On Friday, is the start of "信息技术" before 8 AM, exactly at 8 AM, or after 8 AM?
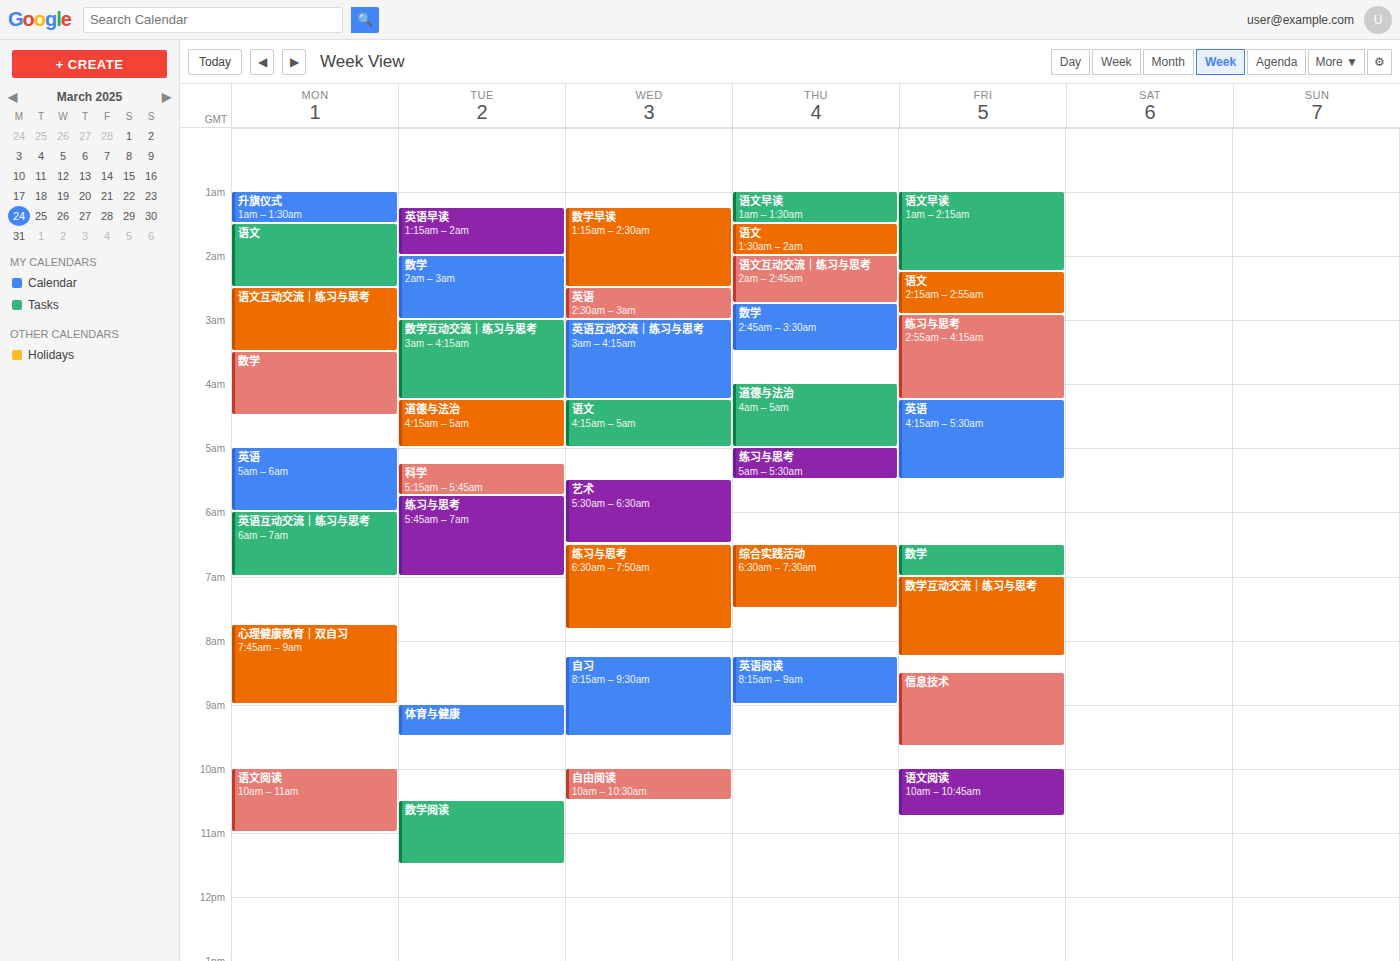
8:30 AM -- after 8 AM, 30 minutes below the 8 AM line.